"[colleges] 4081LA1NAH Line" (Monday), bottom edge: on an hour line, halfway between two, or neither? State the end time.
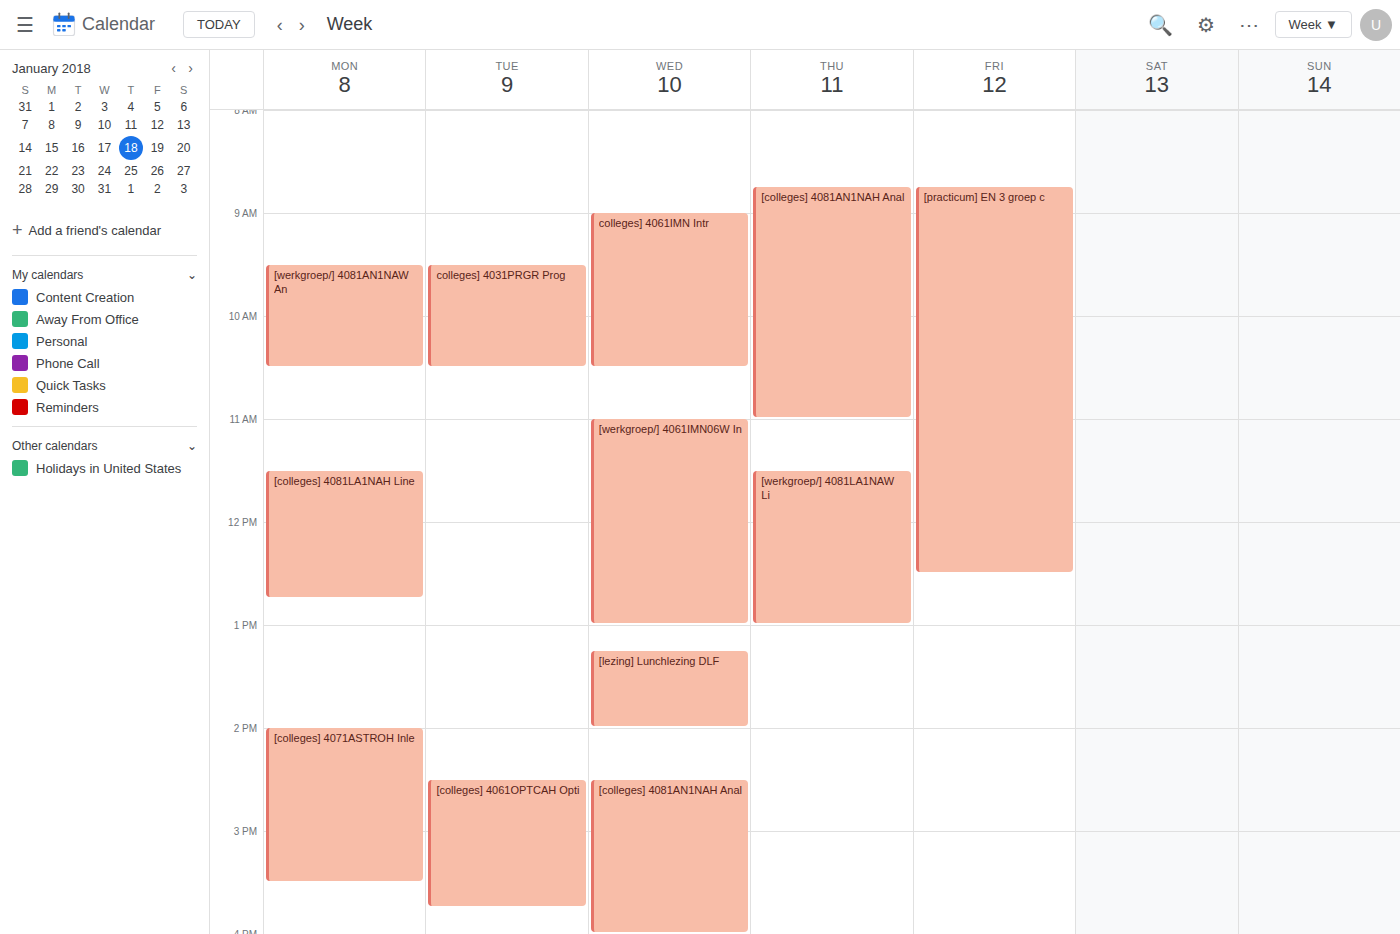
12:45 PM -- neither: three quarters of the way from the 12 PM line to the 1 PM line.